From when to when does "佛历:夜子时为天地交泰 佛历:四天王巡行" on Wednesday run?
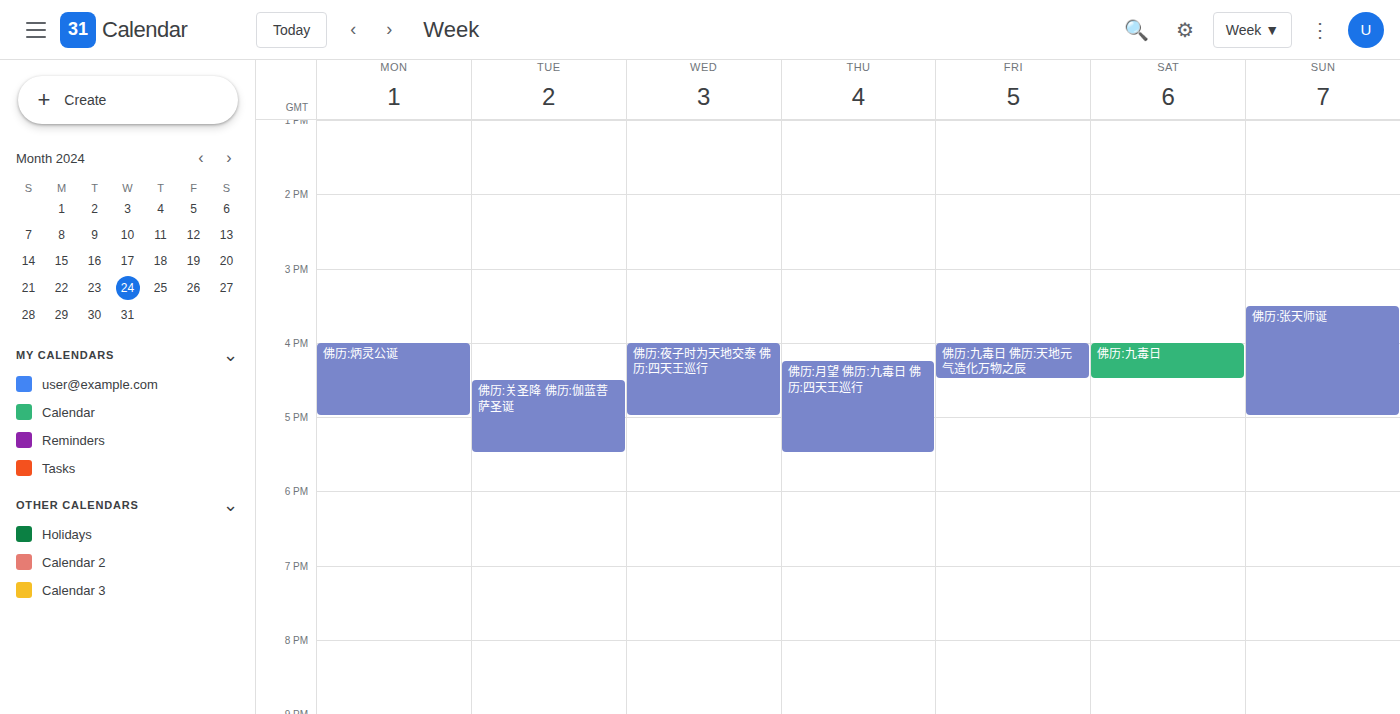
4:00 PM to 5:00 PM